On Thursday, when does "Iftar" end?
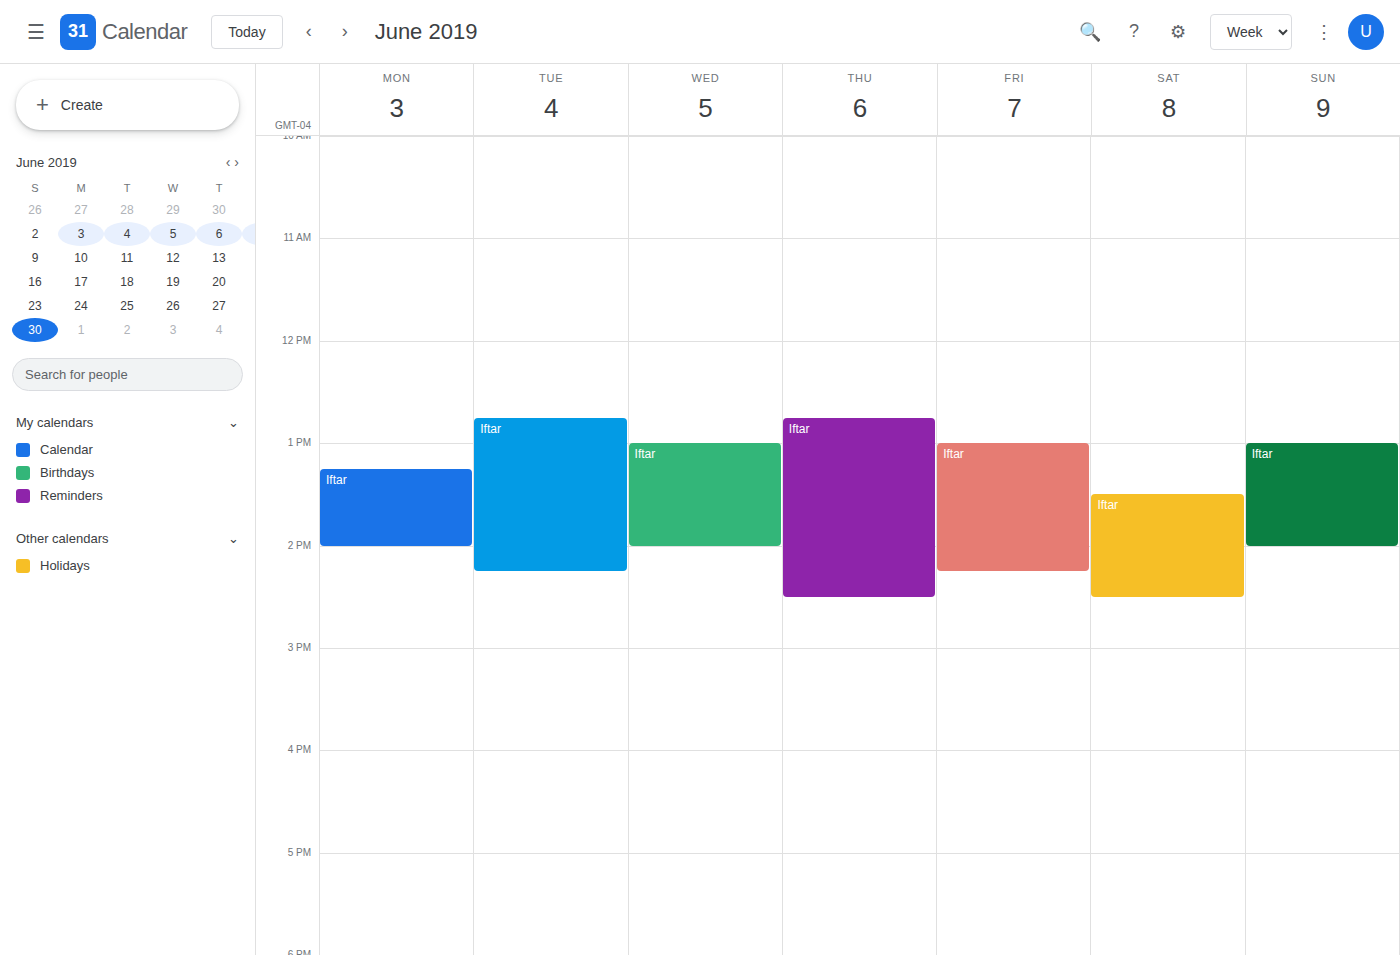
2:30 PM